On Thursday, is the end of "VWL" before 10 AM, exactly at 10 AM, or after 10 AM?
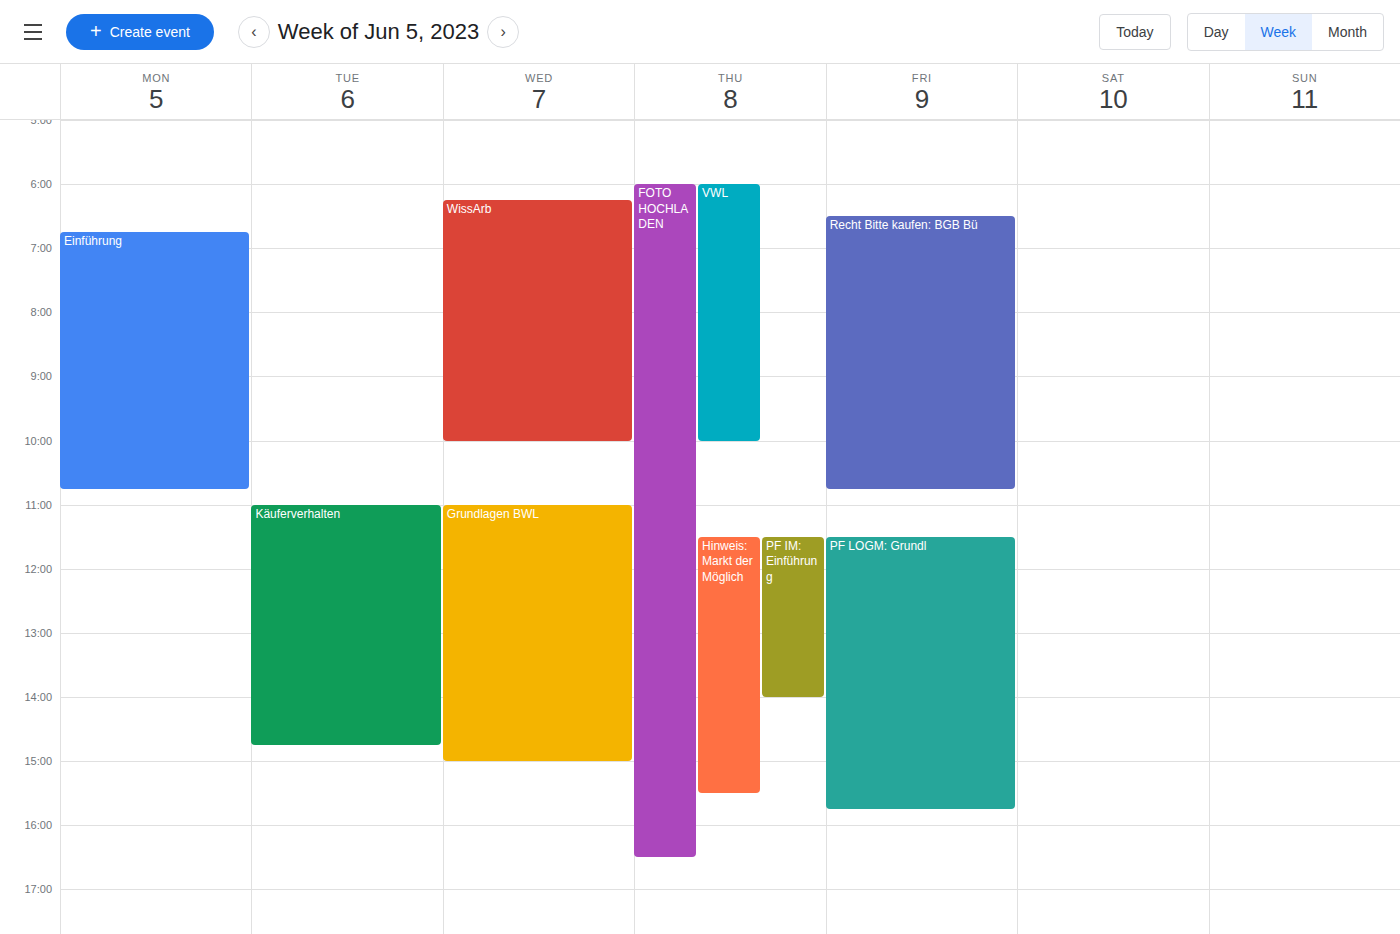
10:00 AM -- exactly at 10 AM, on the 10 AM line.